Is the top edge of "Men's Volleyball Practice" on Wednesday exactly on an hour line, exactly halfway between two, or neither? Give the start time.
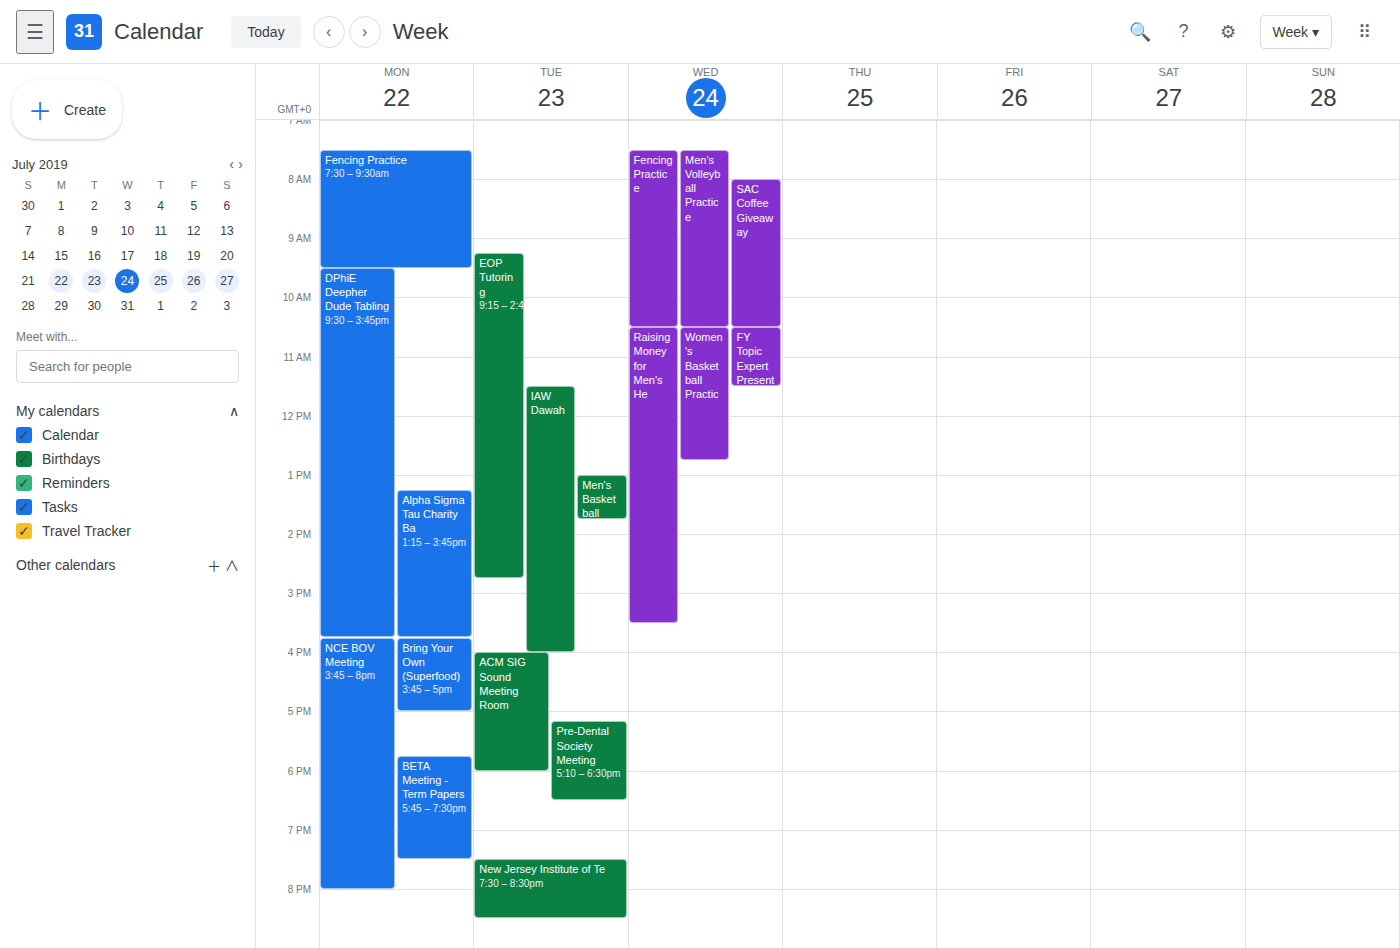
7:30 AM -- halfway between the 7 AM and 8 AM lines.